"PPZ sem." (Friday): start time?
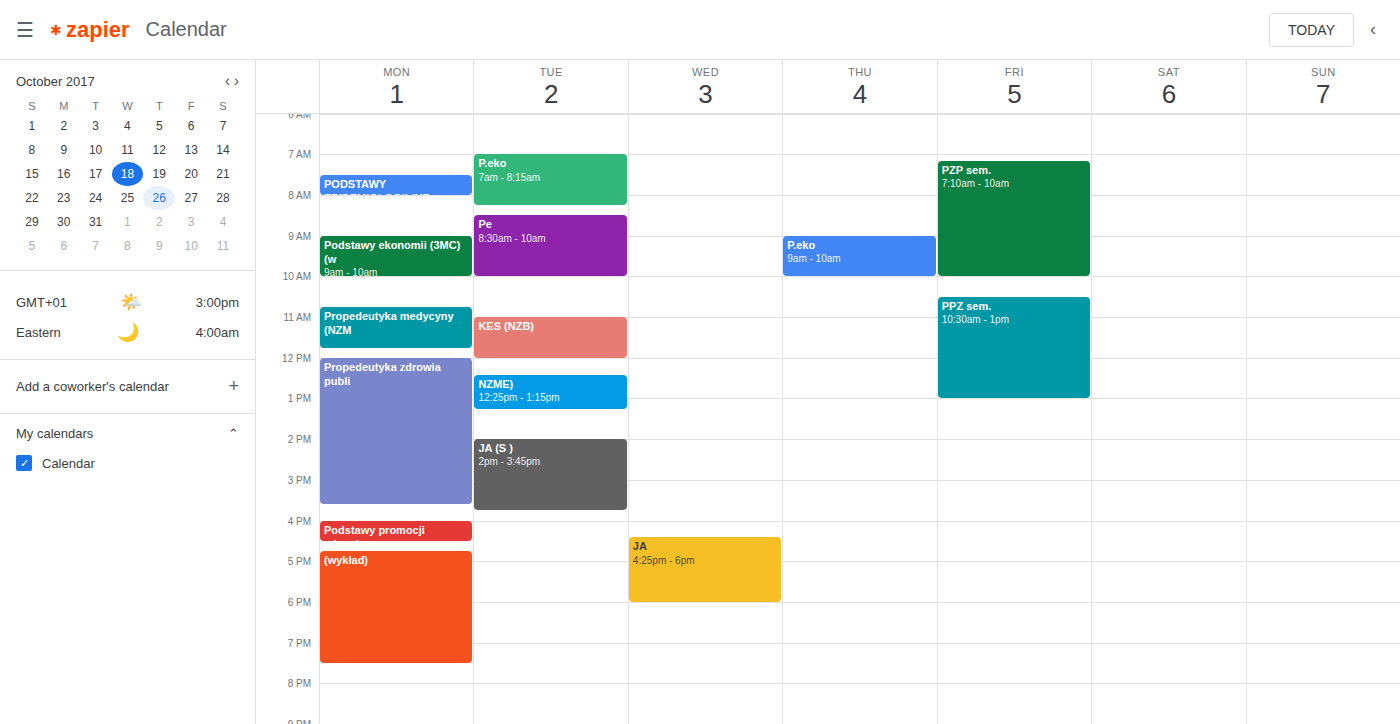
10:30 AM